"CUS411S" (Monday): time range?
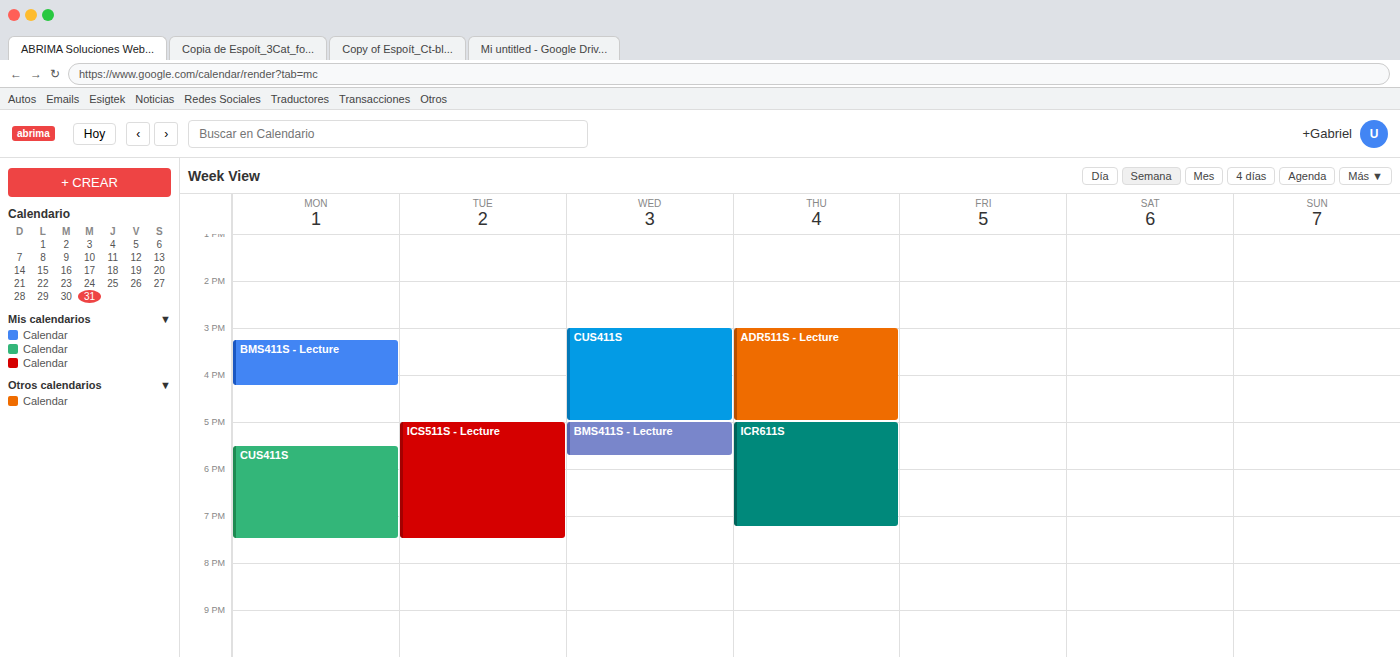
5:30 PM to 7:30 PM